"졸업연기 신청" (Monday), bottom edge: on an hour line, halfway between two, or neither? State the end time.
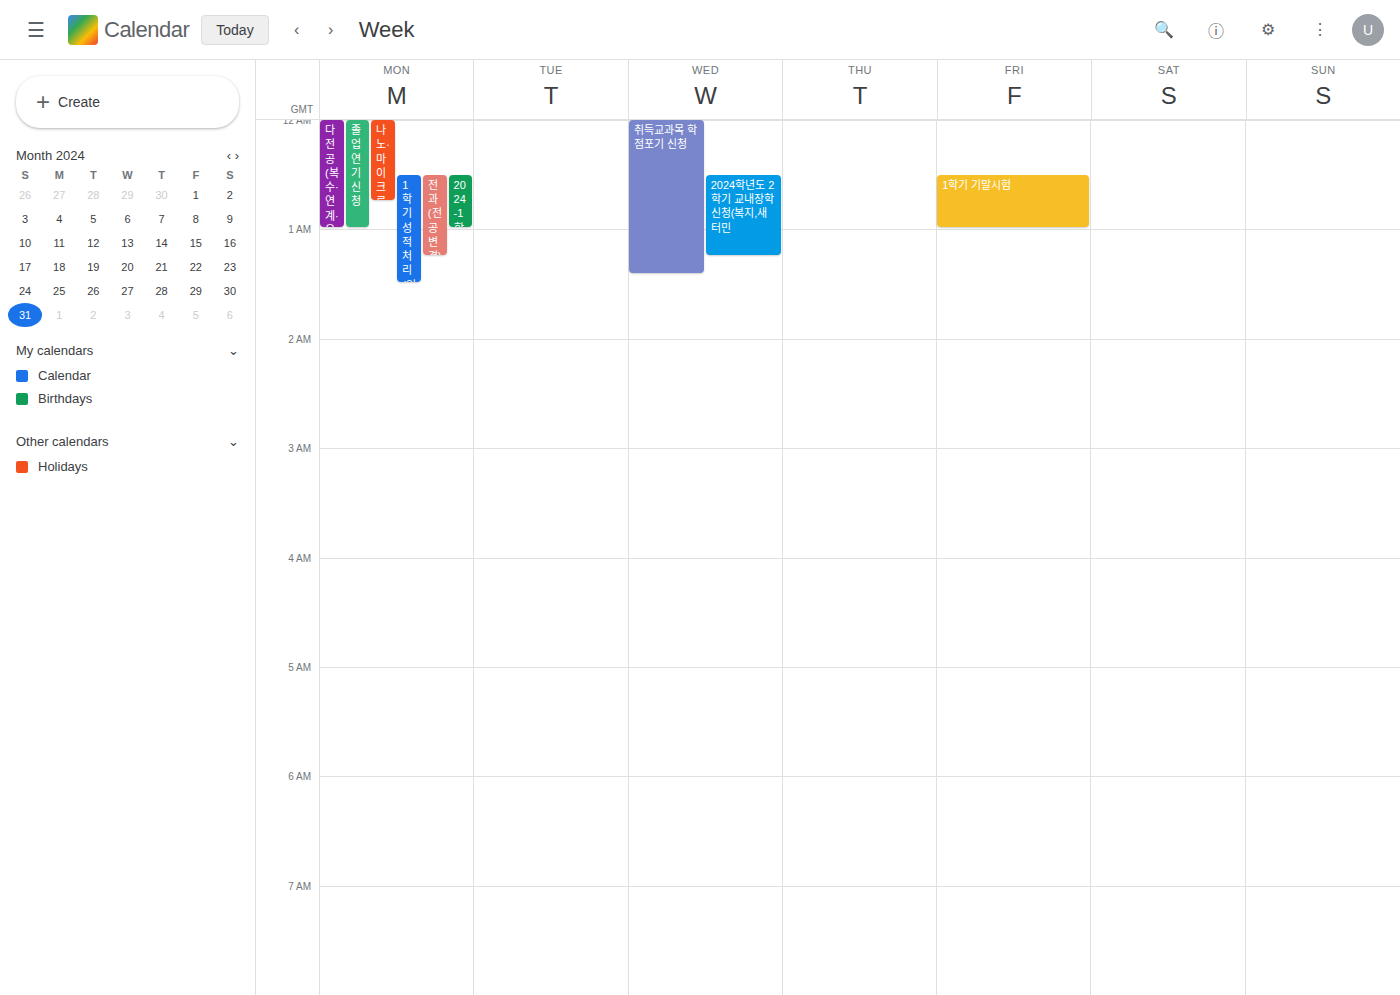
1:00 AM -- exactly on the 1 AM line.